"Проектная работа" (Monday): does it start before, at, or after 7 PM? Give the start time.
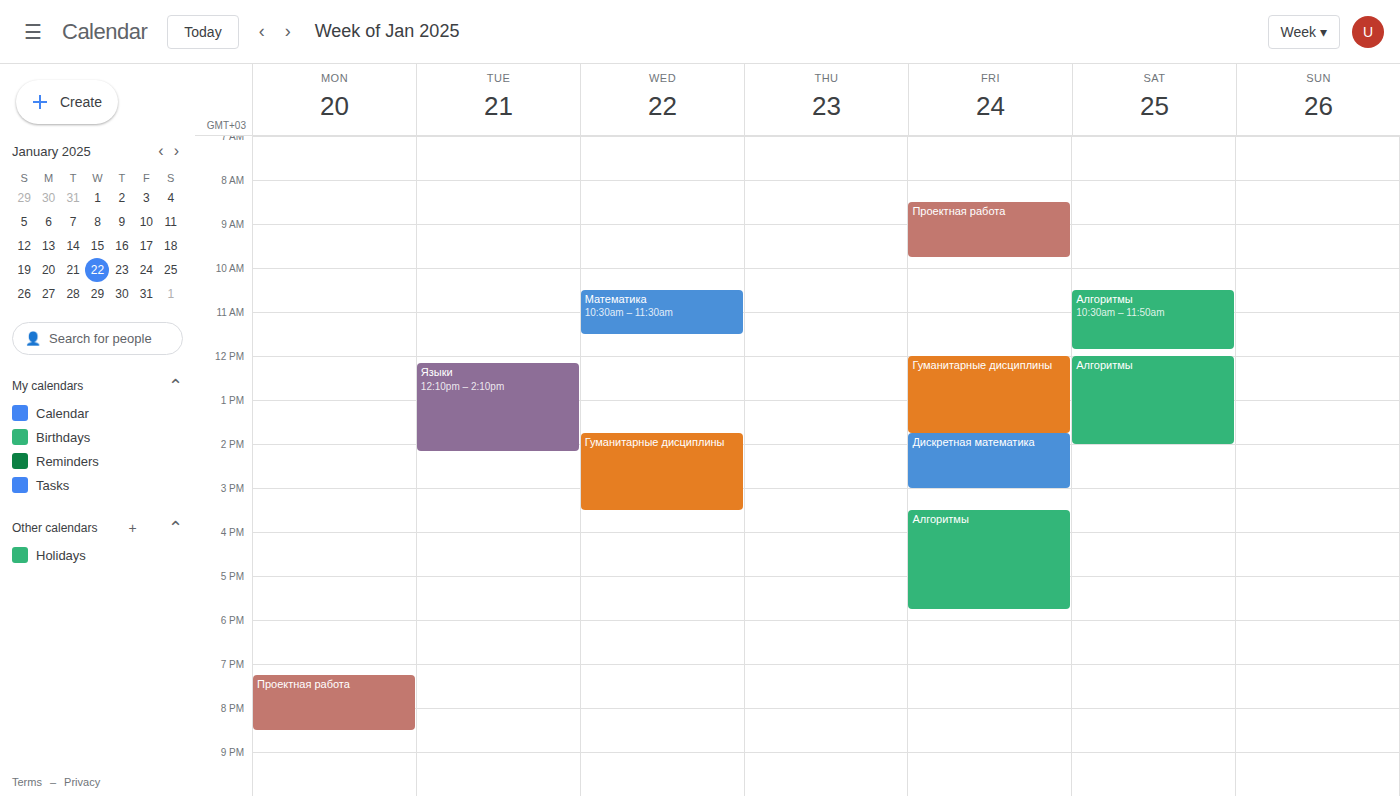
7:15 PM -- after 7 PM, 15 minutes below the 7 PM line.